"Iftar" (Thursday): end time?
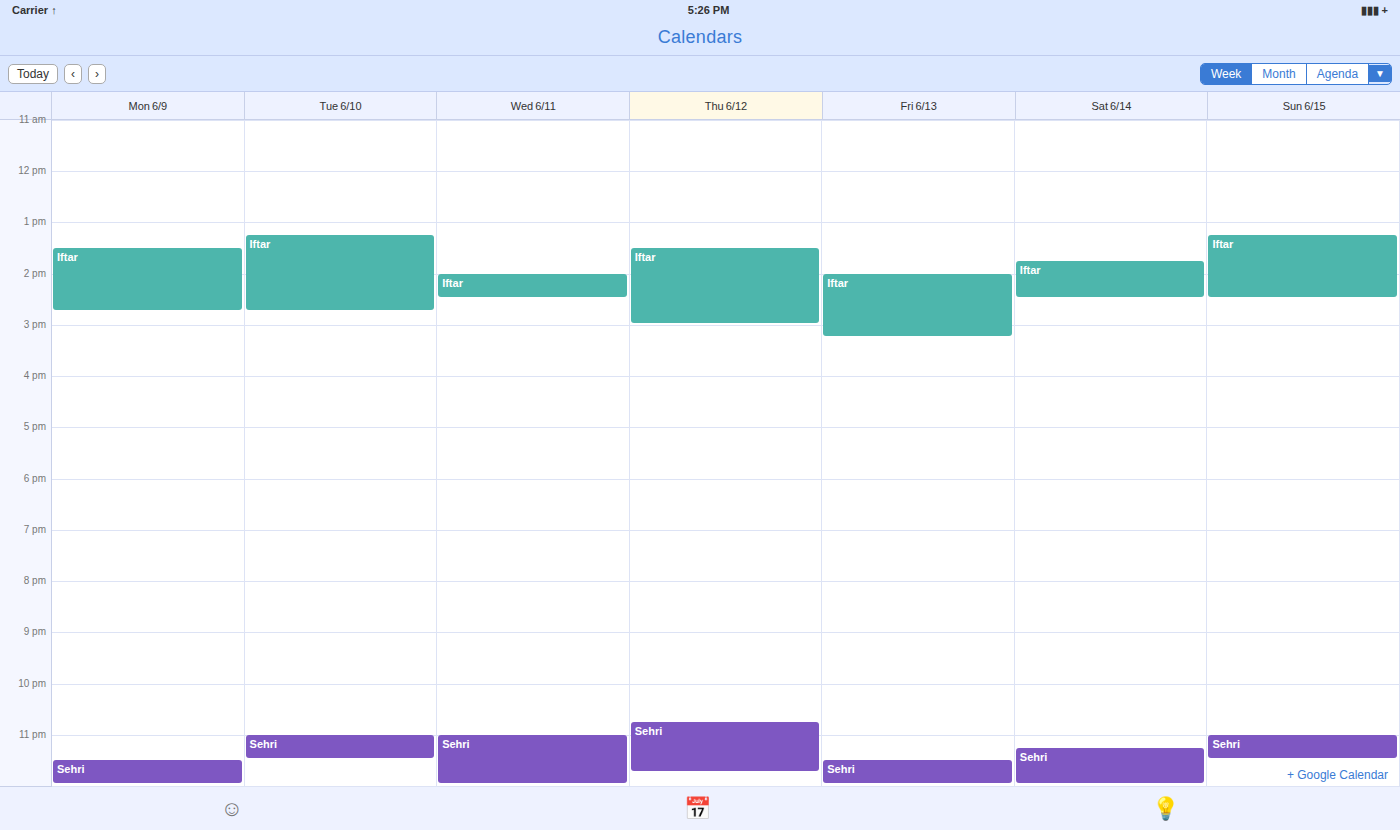
3:00 PM